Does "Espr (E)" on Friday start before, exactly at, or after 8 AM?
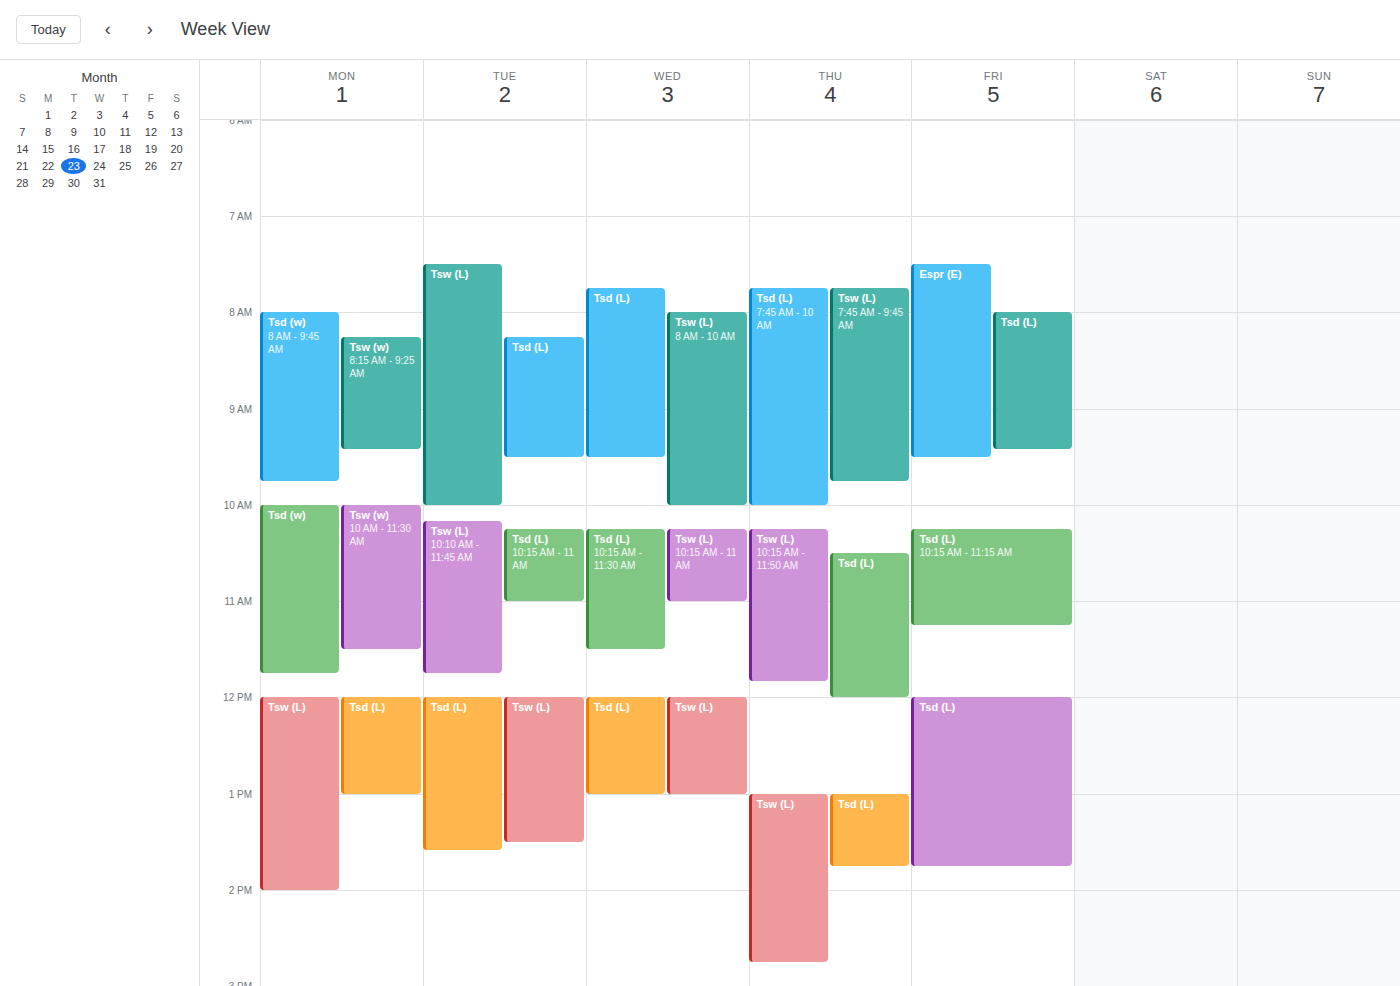
7:30 AM -- before 8 AM, 30 minutes above the 8 AM line.